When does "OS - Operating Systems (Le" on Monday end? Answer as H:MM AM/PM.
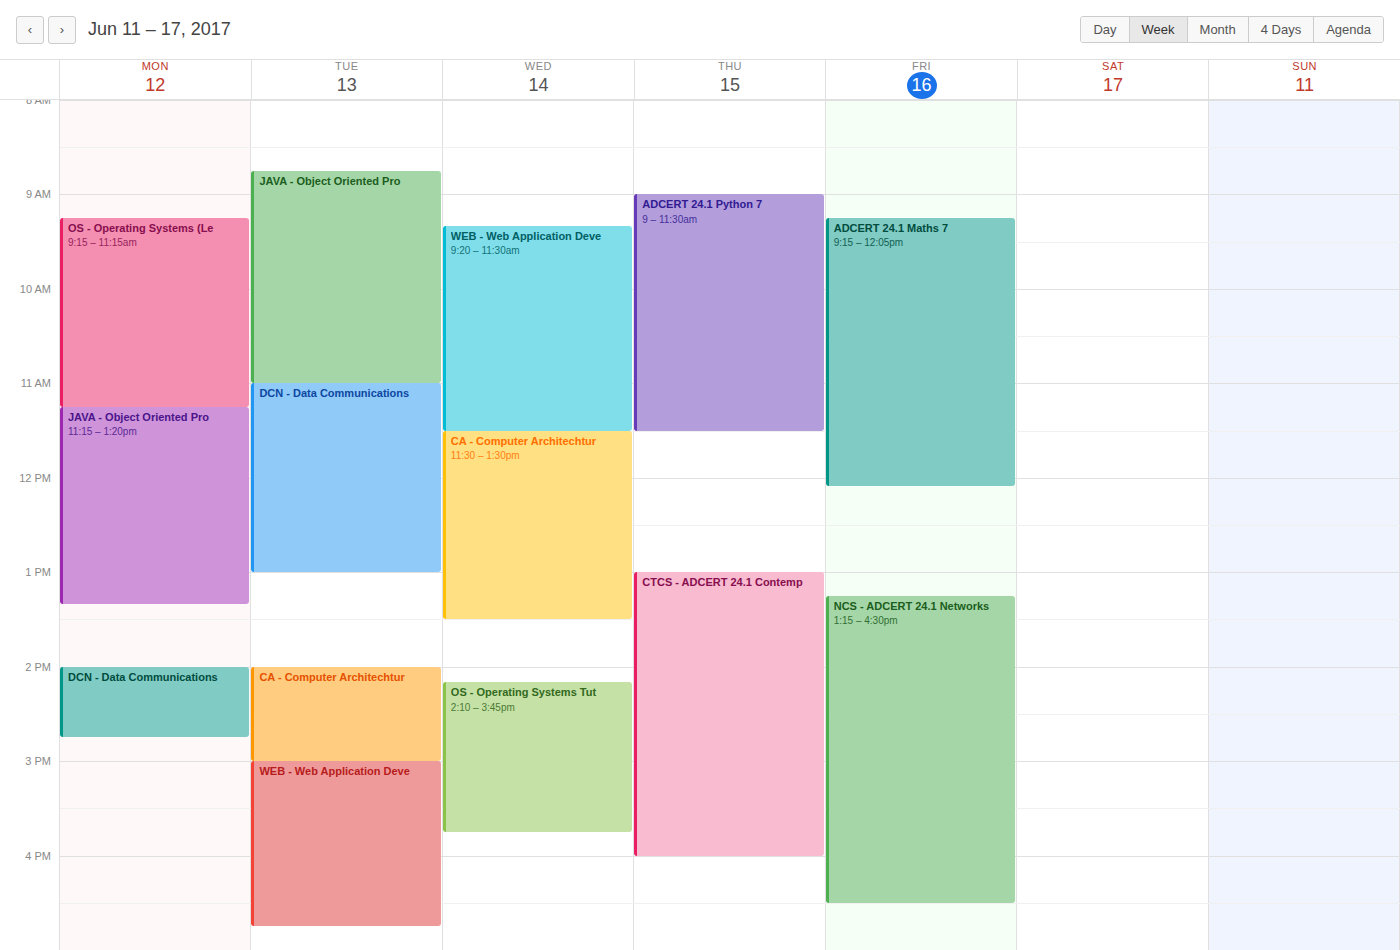
11:15 AM